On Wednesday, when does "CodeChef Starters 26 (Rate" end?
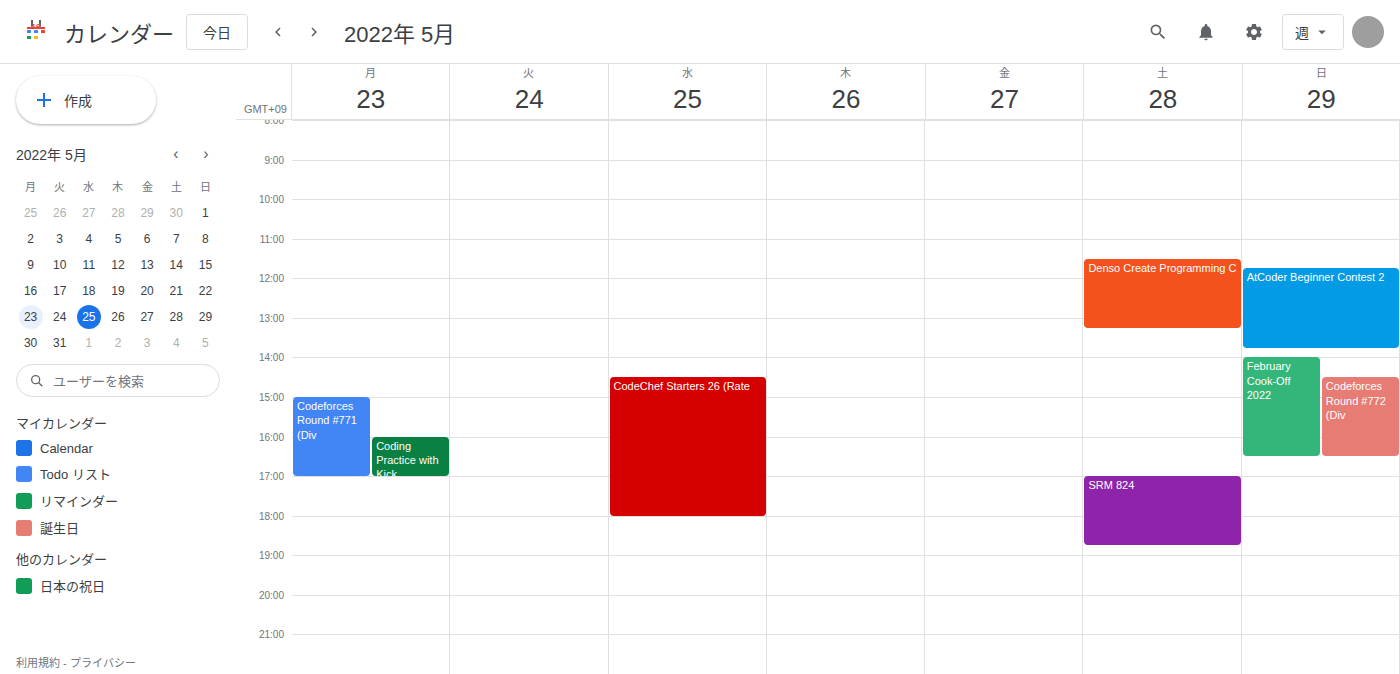
18:00